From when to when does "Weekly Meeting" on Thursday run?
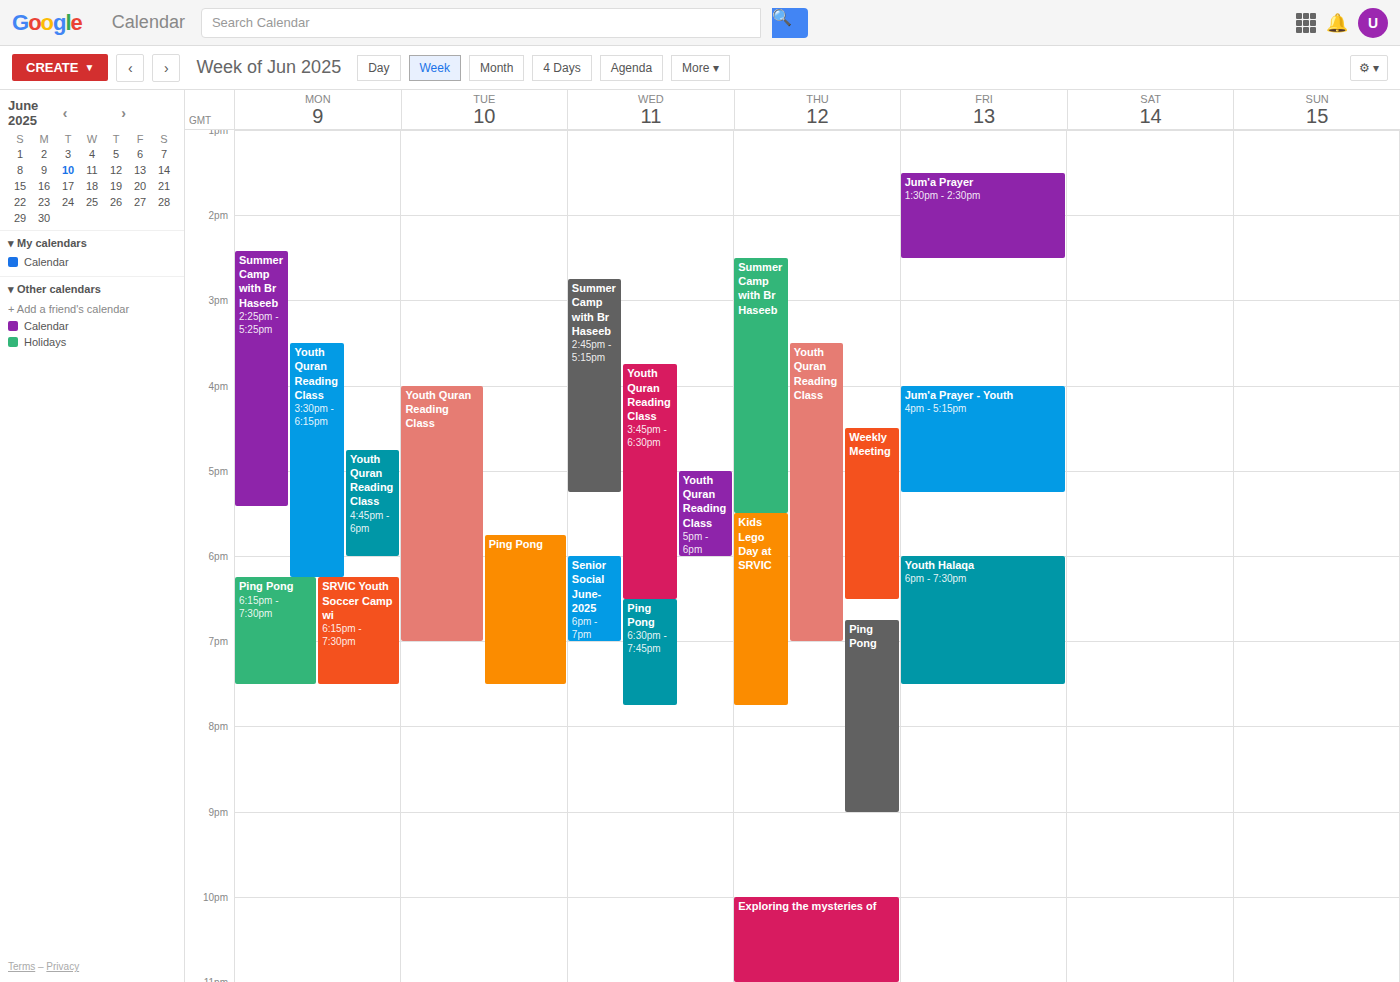
16:30 to 18:30